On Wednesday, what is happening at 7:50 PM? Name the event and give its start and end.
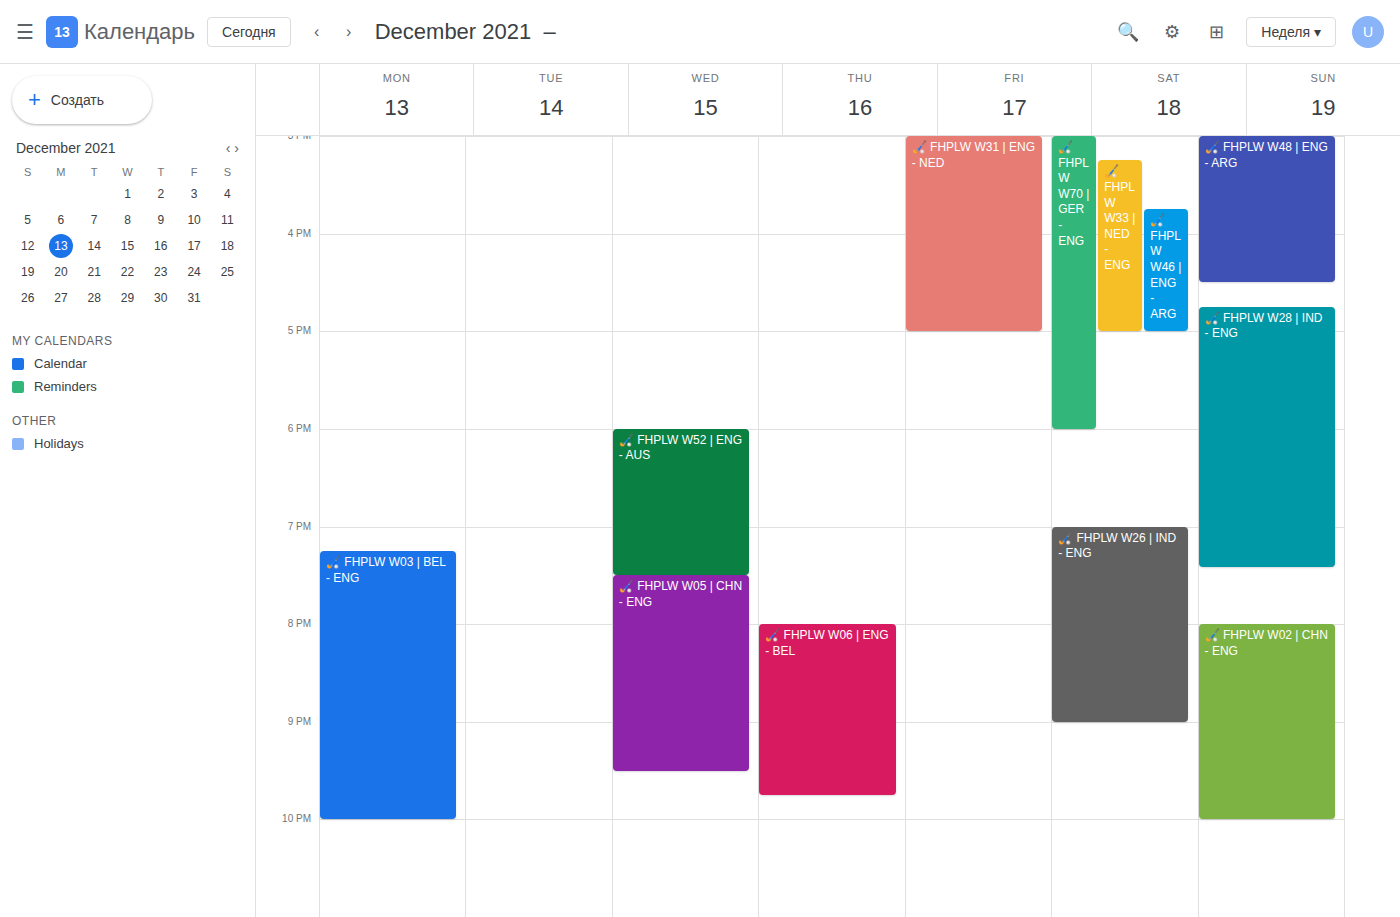
"🏑 FHPLW W05 | CHN - ENG", 7:30 PM to 9:30 PM